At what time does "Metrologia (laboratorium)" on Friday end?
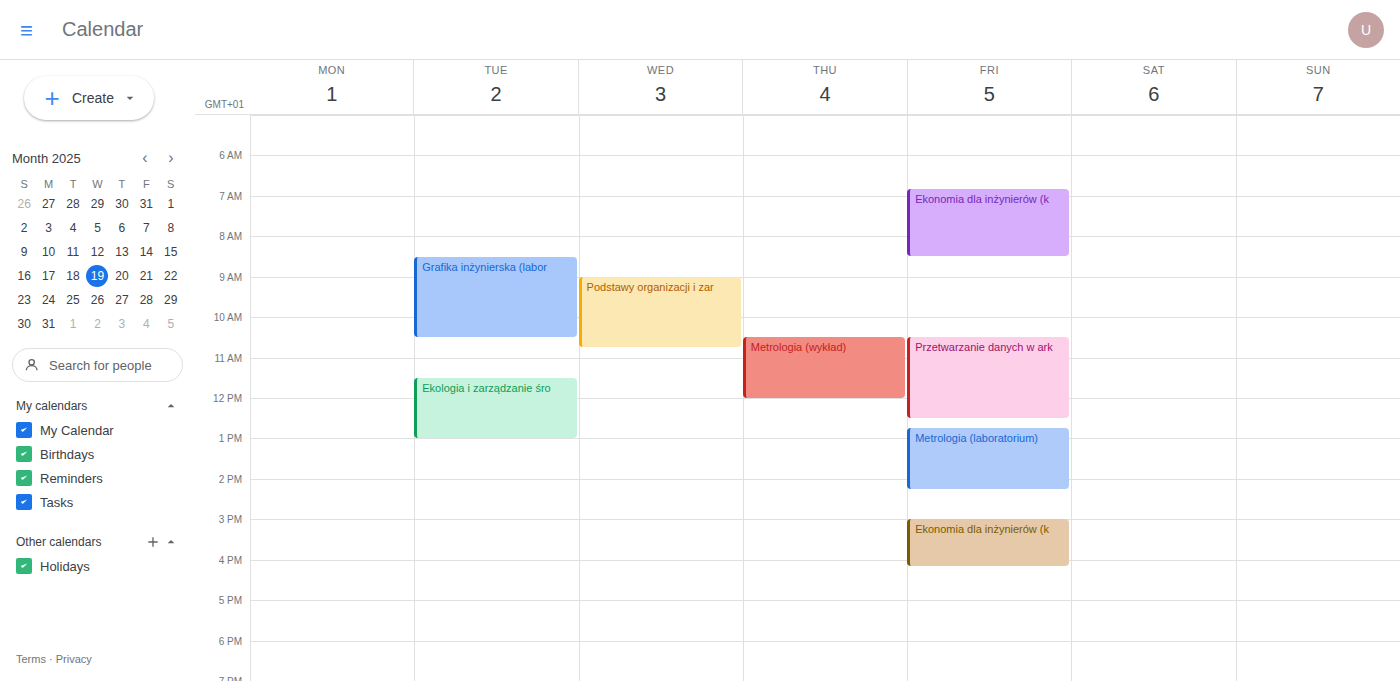
2:15 PM